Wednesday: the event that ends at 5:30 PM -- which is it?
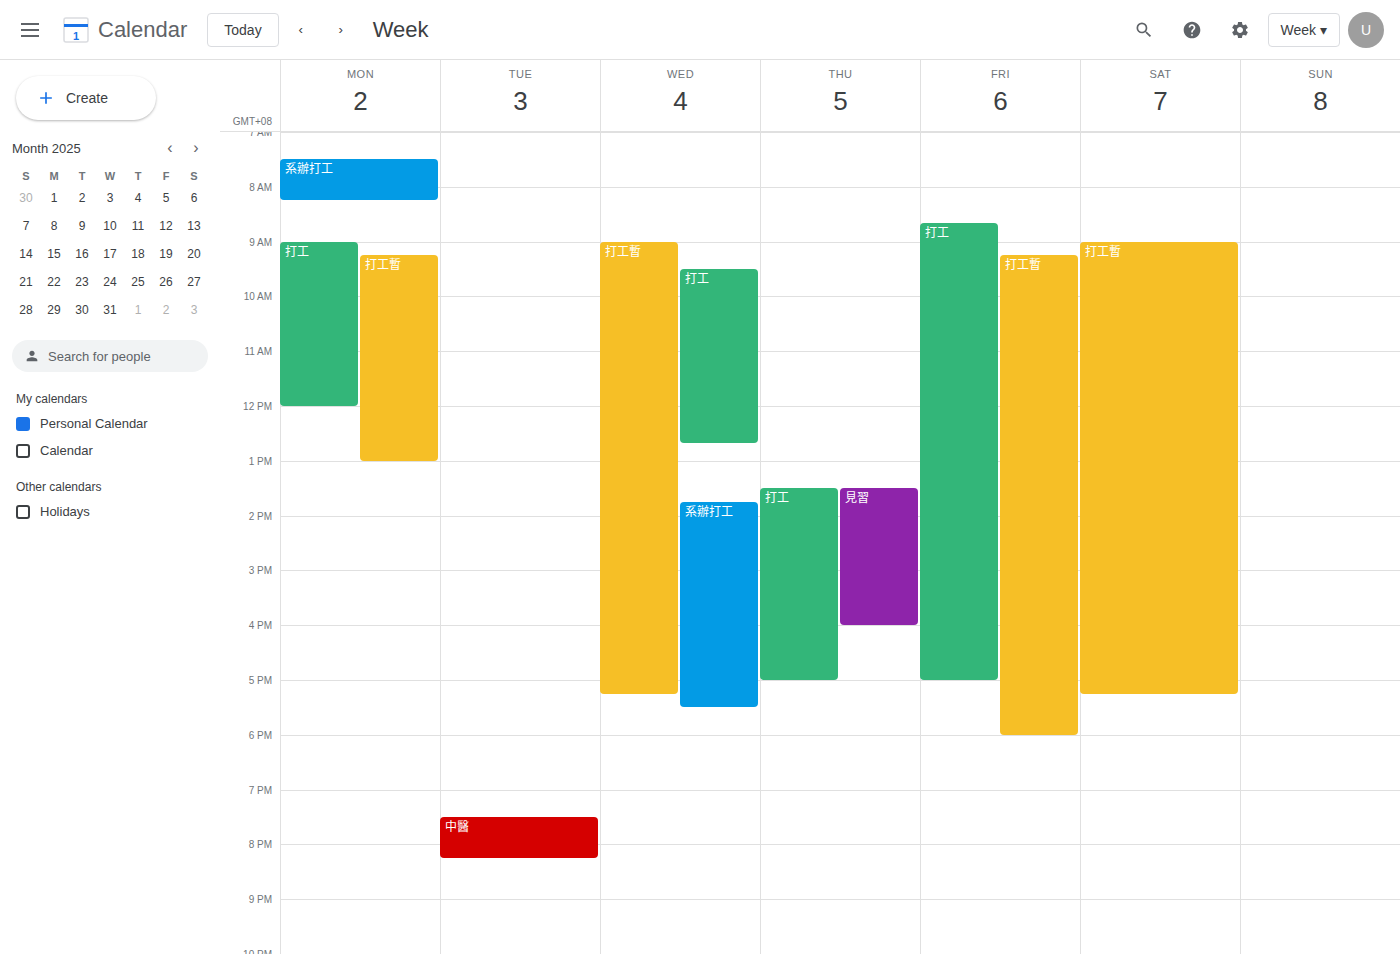
"系辦打工"